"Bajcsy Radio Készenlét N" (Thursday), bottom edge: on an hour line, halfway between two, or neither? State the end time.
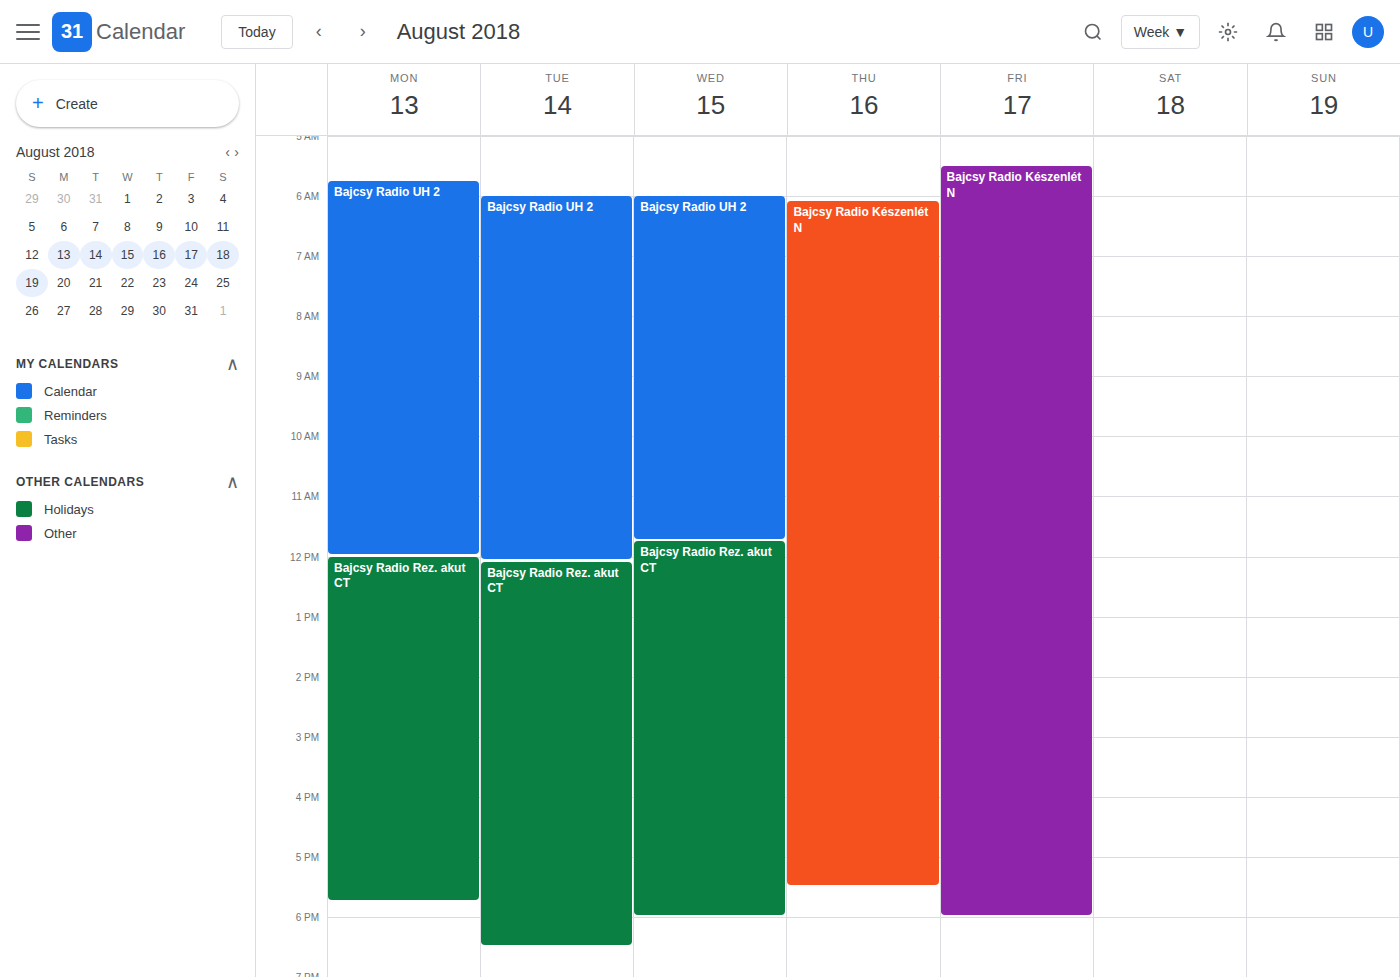
5:30 PM -- halfway between the 5 PM and 6 PM lines.